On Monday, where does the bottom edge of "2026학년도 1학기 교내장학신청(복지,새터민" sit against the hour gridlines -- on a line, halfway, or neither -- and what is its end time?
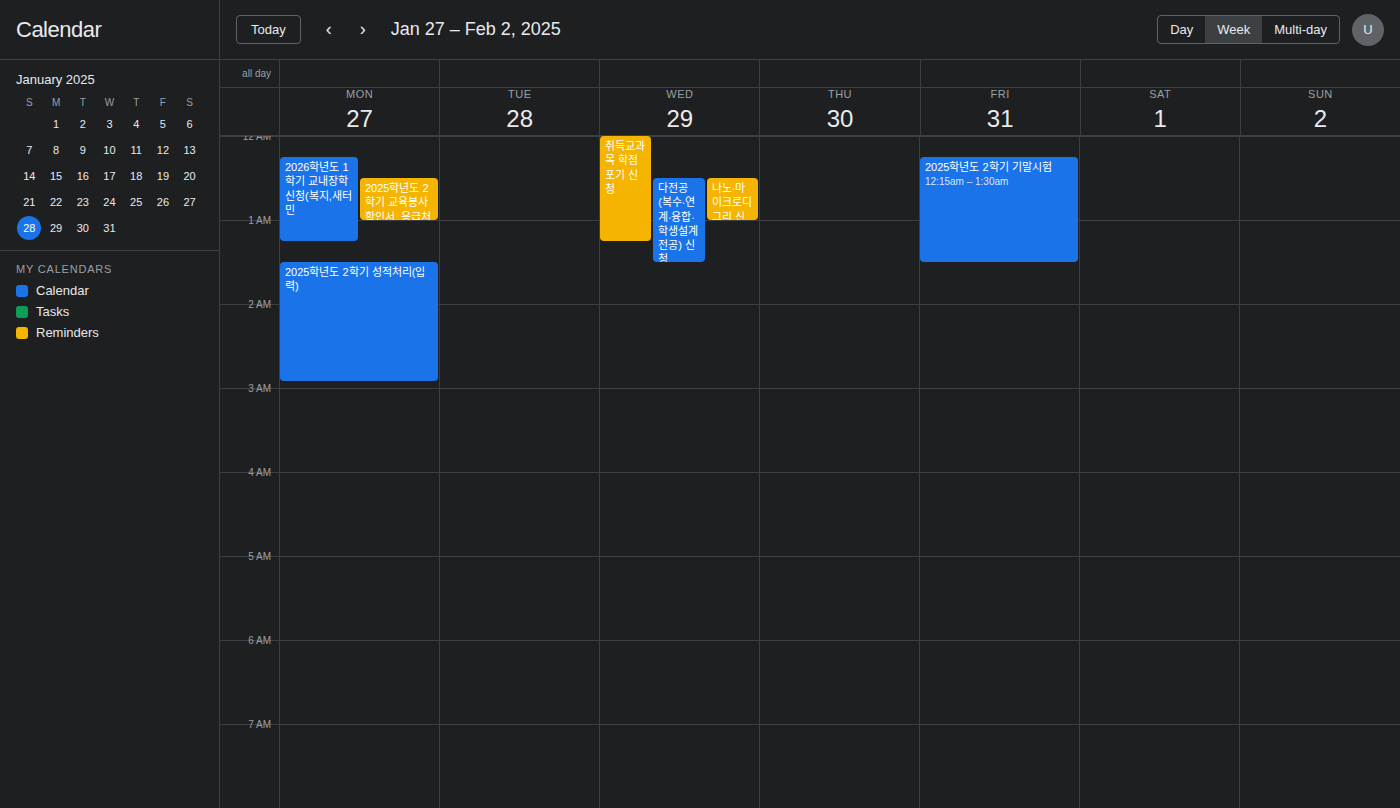
1:15 AM -- neither: a quarter of the way from the 1 AM line to the 2 AM line.